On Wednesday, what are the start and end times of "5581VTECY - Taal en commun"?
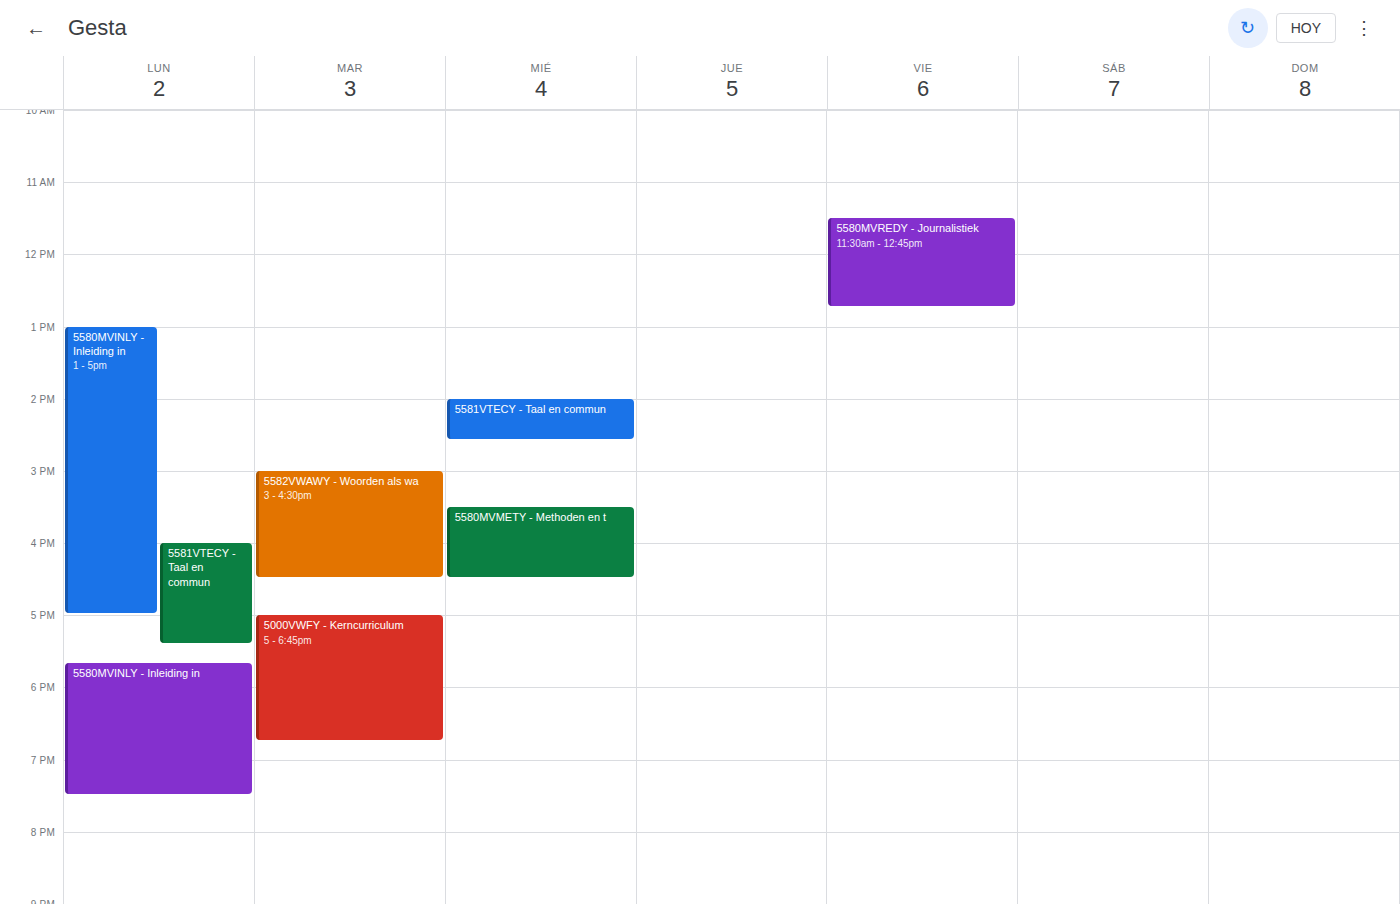
2:00 PM to 2:35 PM